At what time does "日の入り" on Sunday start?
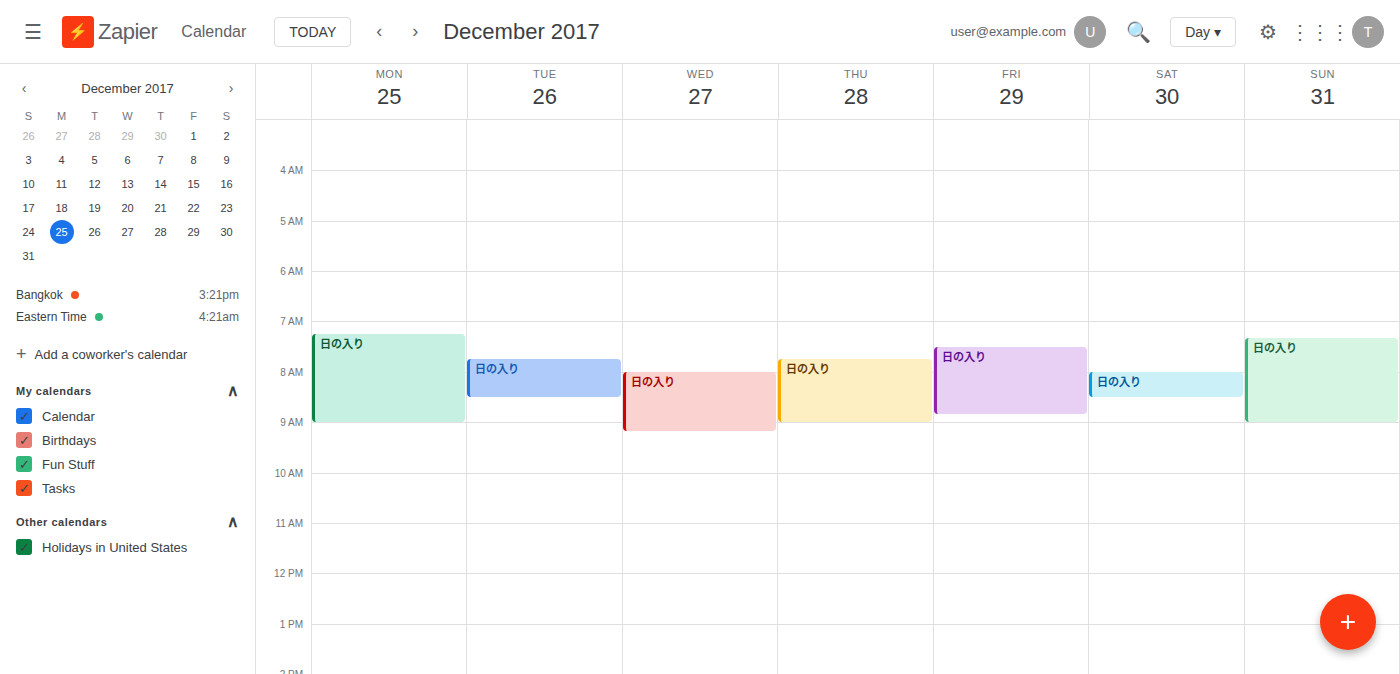
7:20 AM